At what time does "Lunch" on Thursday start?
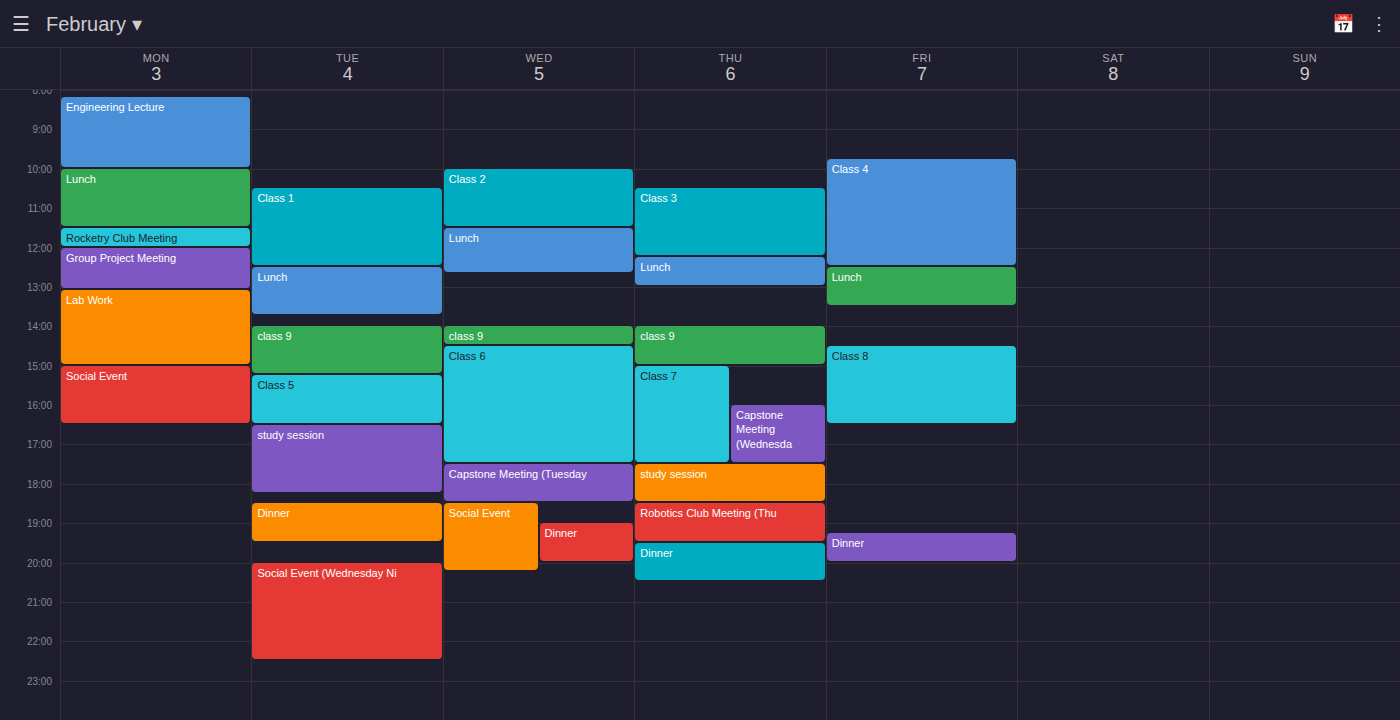
12:15